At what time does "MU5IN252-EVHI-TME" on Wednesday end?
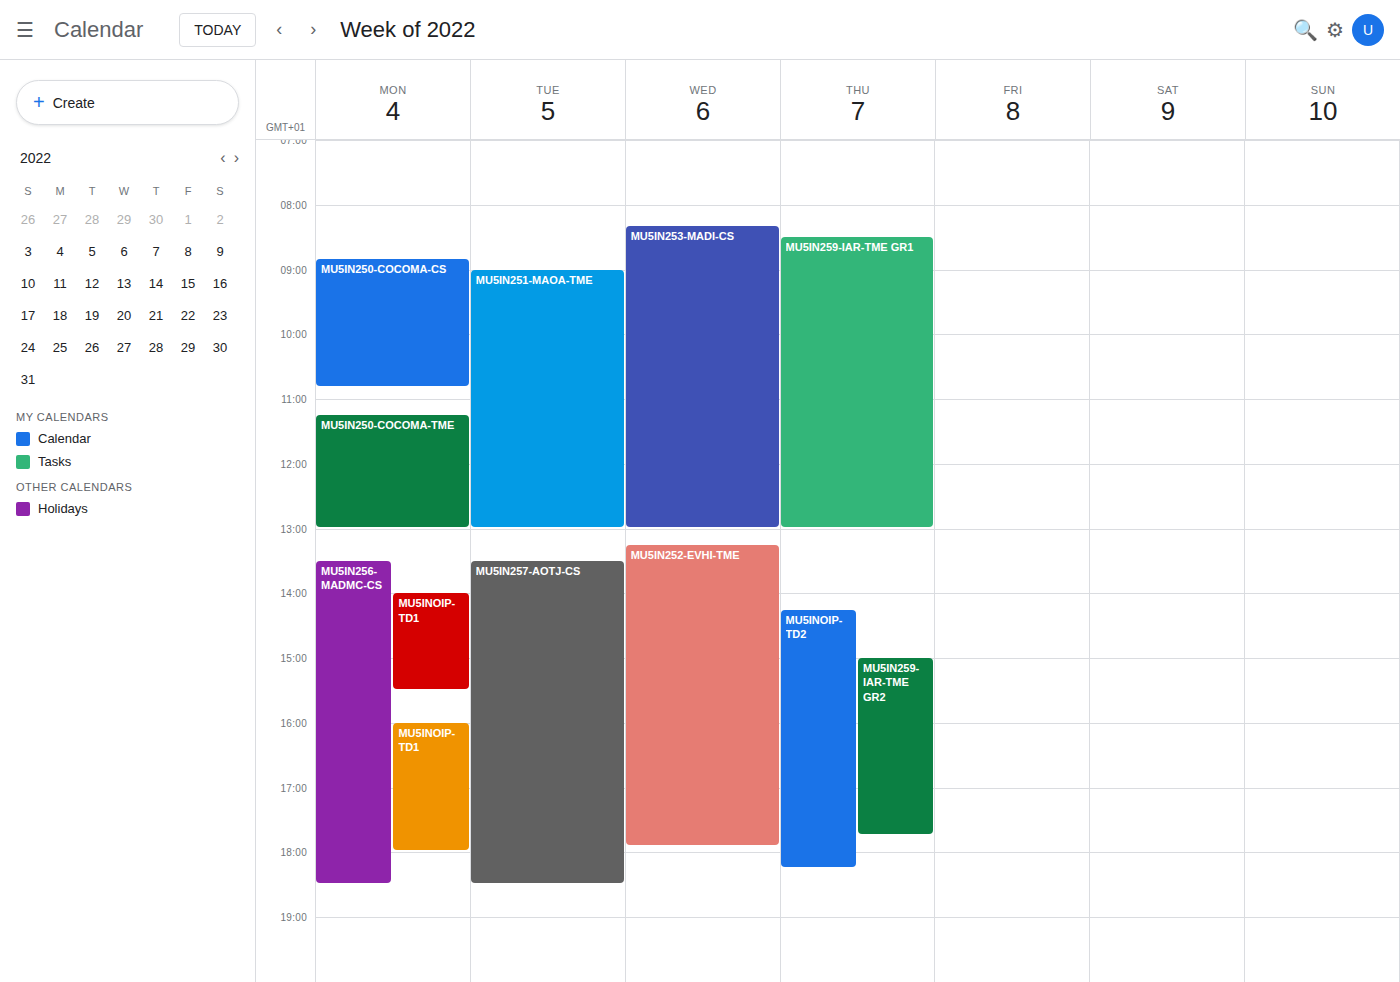
5:55 PM